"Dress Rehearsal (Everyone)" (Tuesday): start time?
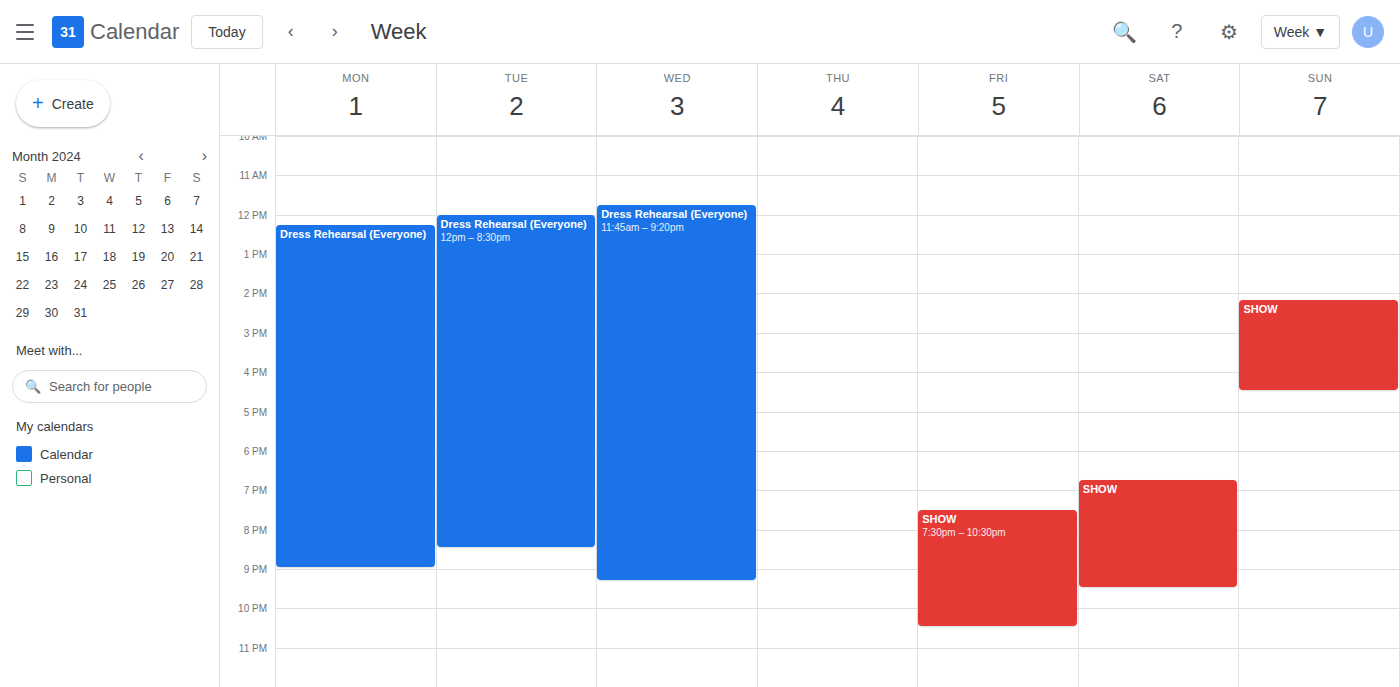
12:00 PM